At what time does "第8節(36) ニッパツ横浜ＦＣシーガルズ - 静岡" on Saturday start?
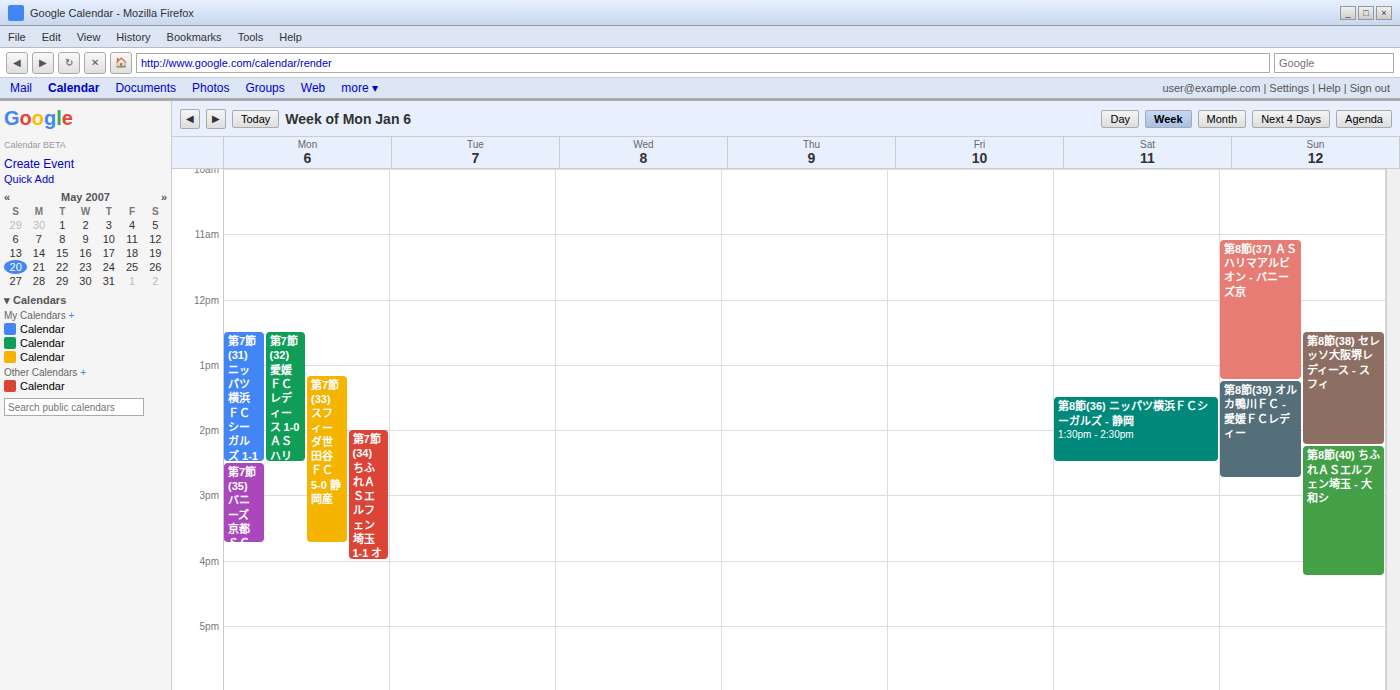
1:30 PM